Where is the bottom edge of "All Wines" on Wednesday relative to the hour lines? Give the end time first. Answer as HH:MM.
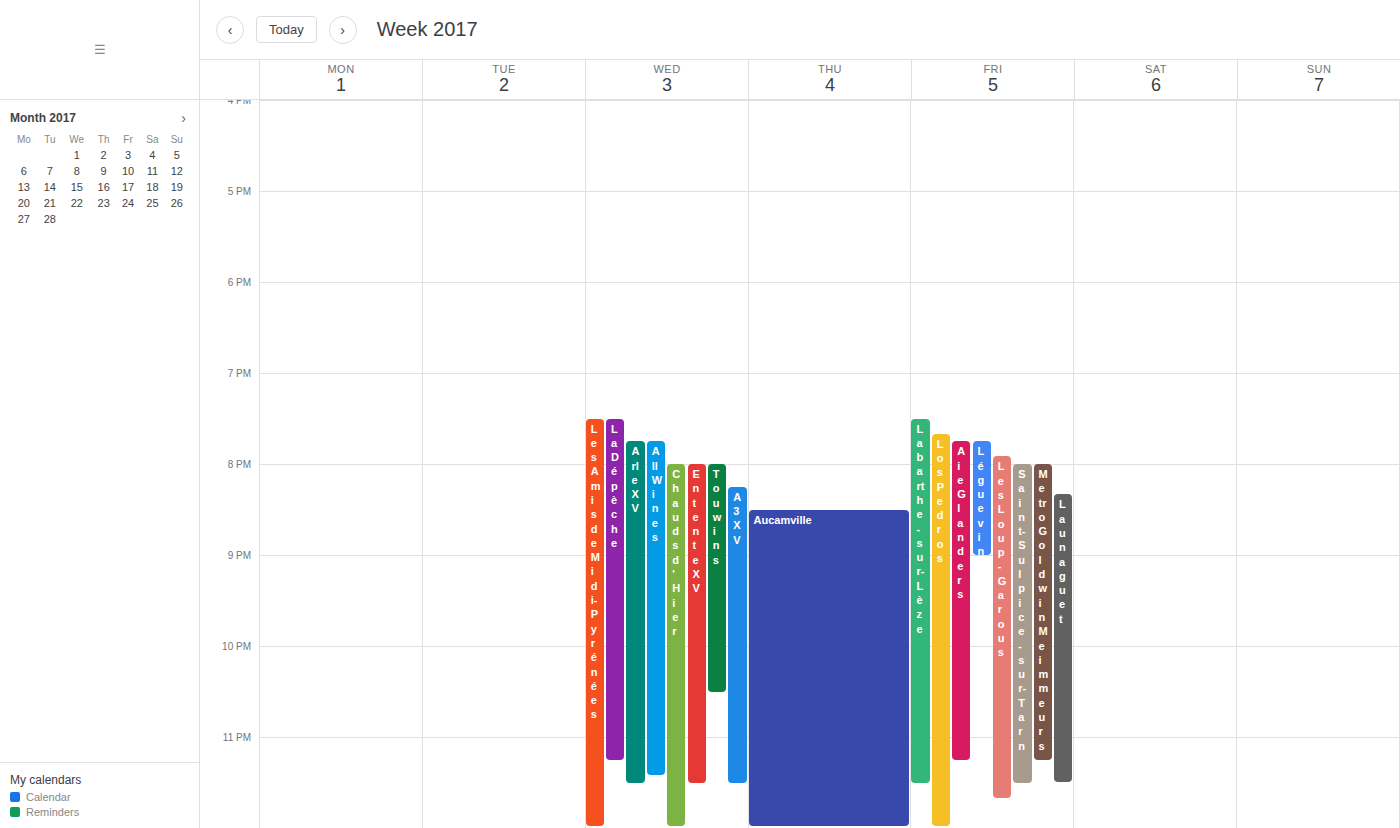
23:25 -- neither: 25 minutes below the 23:00 line and 35 minutes above the 24:00 line.